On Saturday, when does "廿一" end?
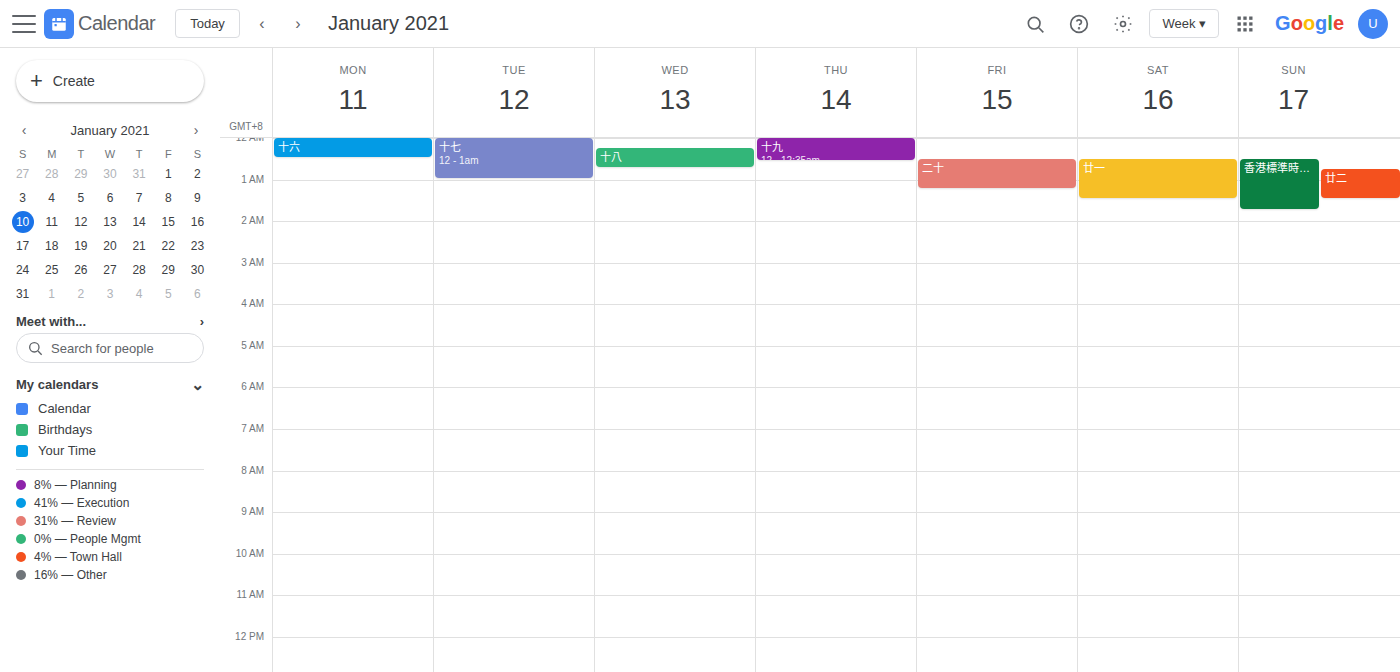
1:30 AM